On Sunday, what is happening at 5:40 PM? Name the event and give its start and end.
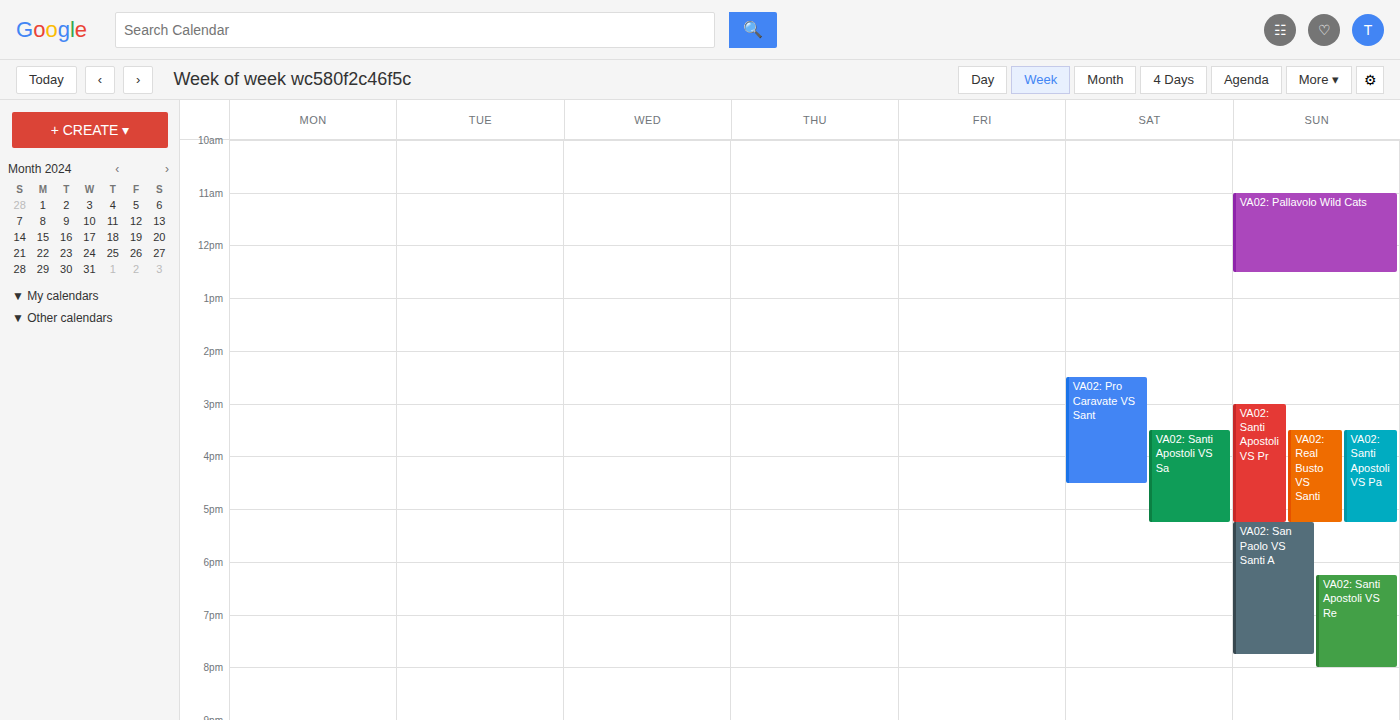
"VA02: San Paolo VS Santi A", 5:15 PM to 7:45 PM